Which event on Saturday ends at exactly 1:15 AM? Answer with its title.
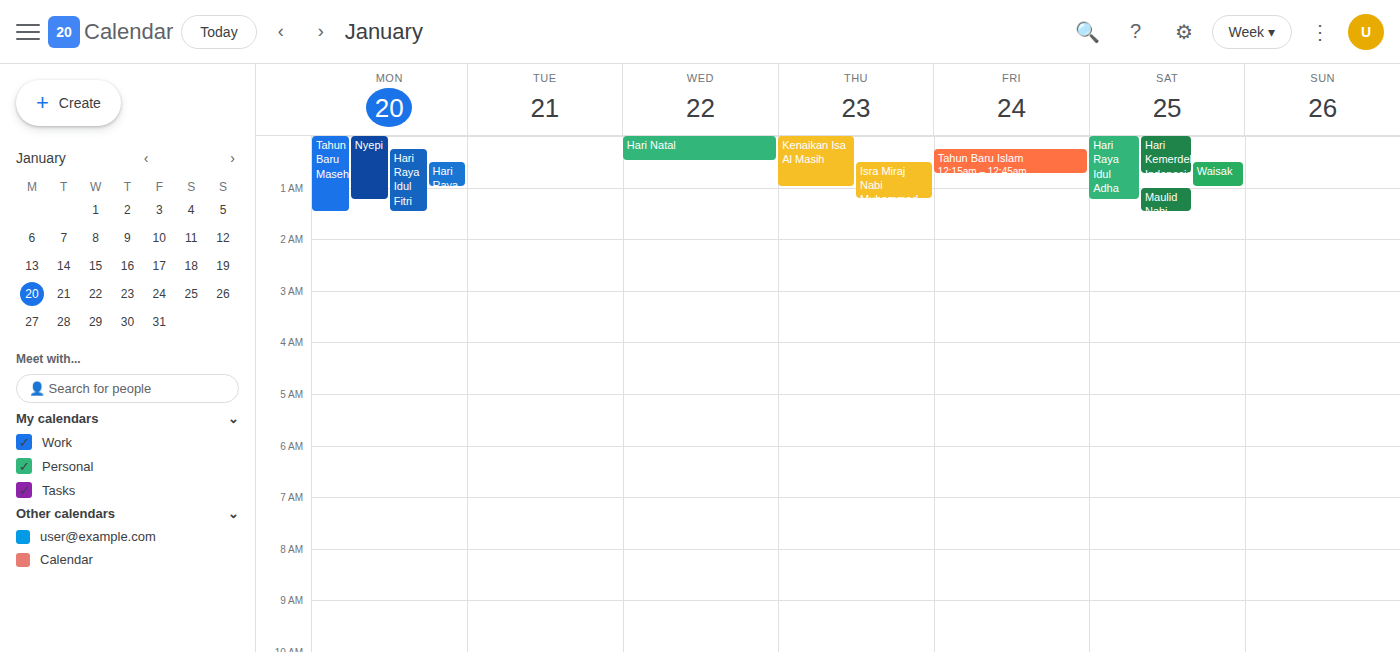
"Hari Raya Idul Adha"